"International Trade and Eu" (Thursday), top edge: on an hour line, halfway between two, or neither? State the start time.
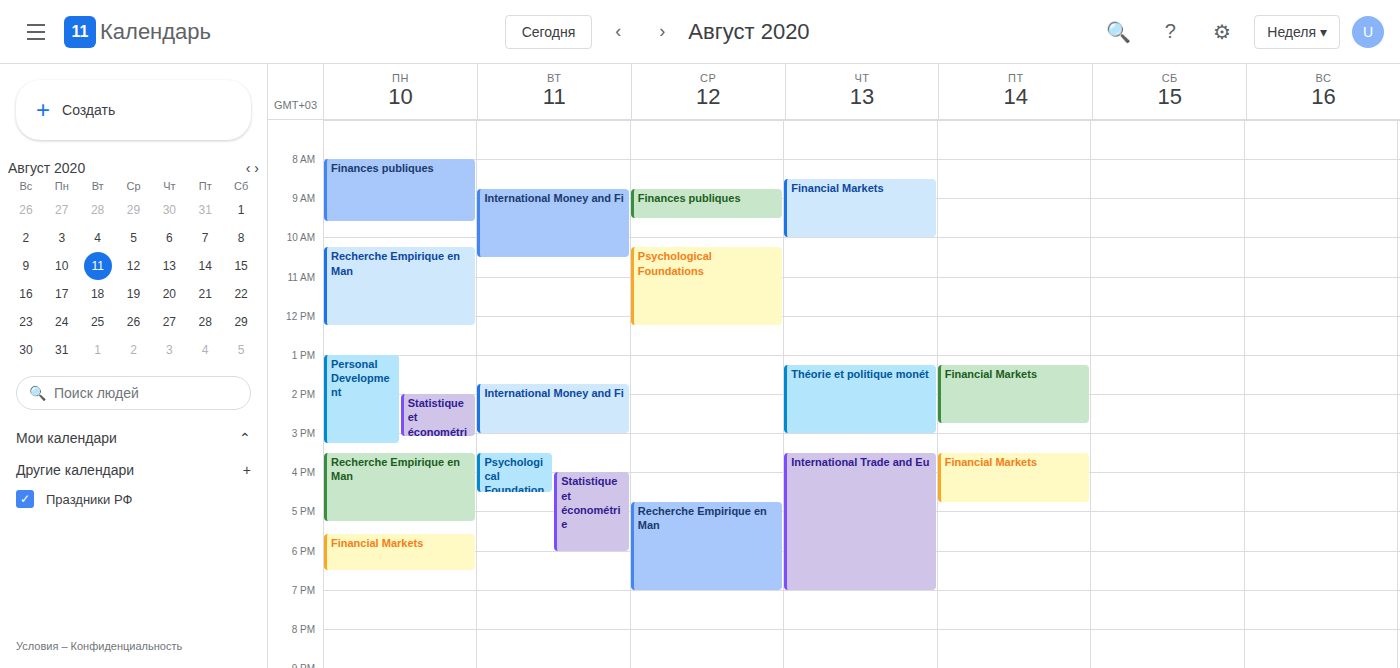
3:30 PM -- halfway between the 3 PM and 4 PM lines.